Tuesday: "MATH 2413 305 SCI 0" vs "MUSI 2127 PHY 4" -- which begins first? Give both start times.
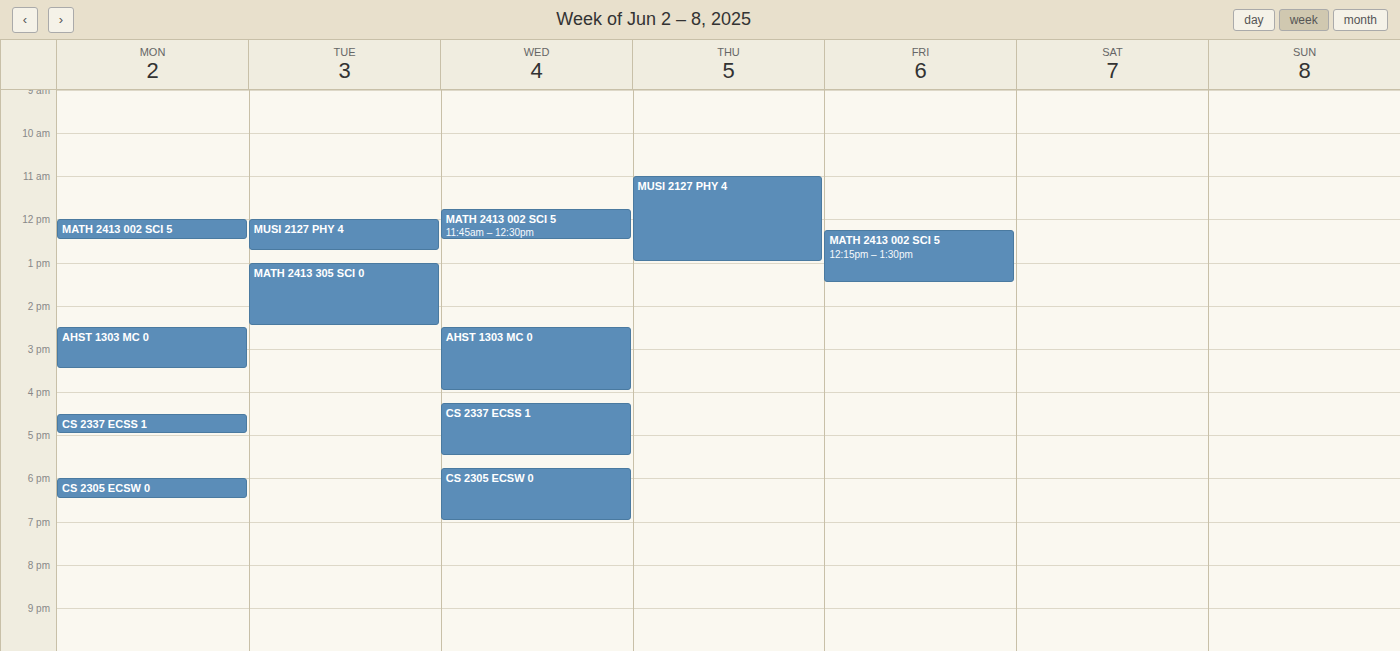
"MUSI 2127 PHY 4" 12:00 PM; "MATH 2413 305 SCI 0" 1:00 PM.